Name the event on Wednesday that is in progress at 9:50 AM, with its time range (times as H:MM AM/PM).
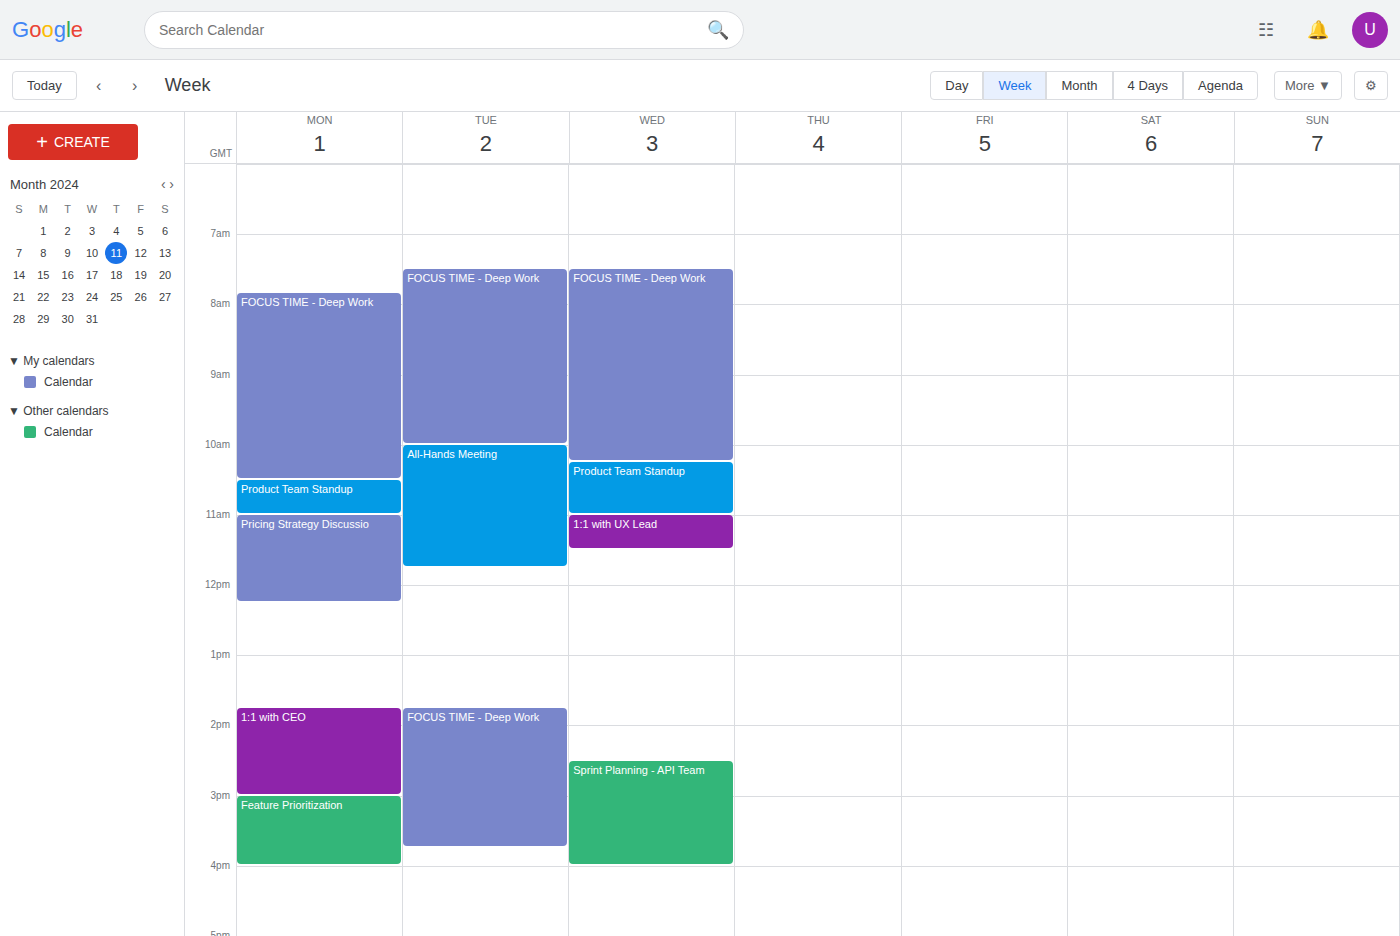
"FOCUS TIME - Deep Work", 7:30 AM to 10:15 AM